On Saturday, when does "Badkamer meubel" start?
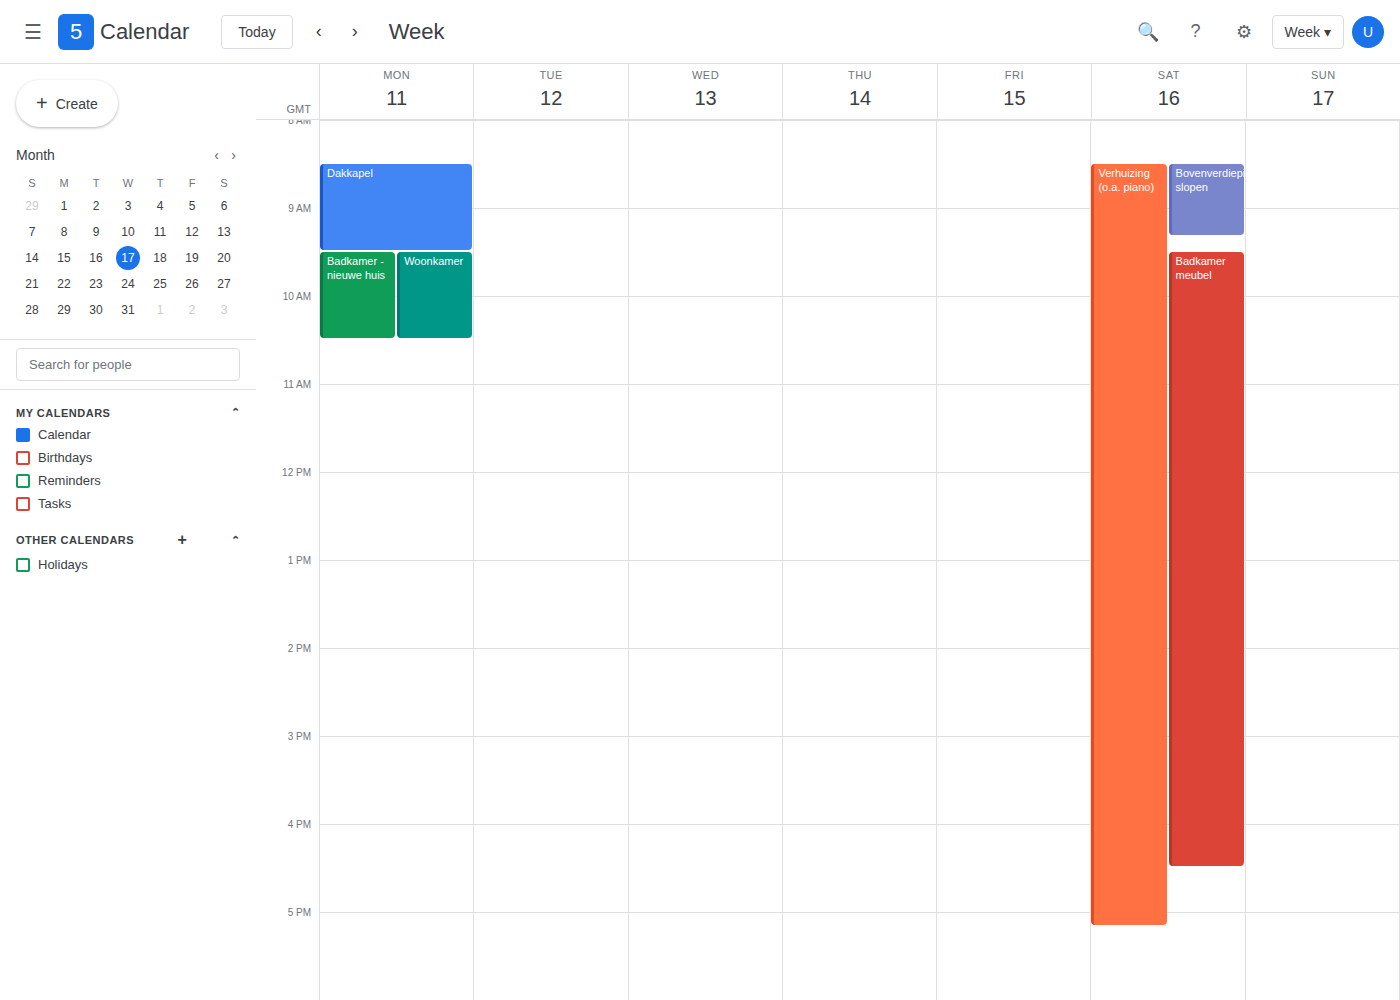
9:30 AM